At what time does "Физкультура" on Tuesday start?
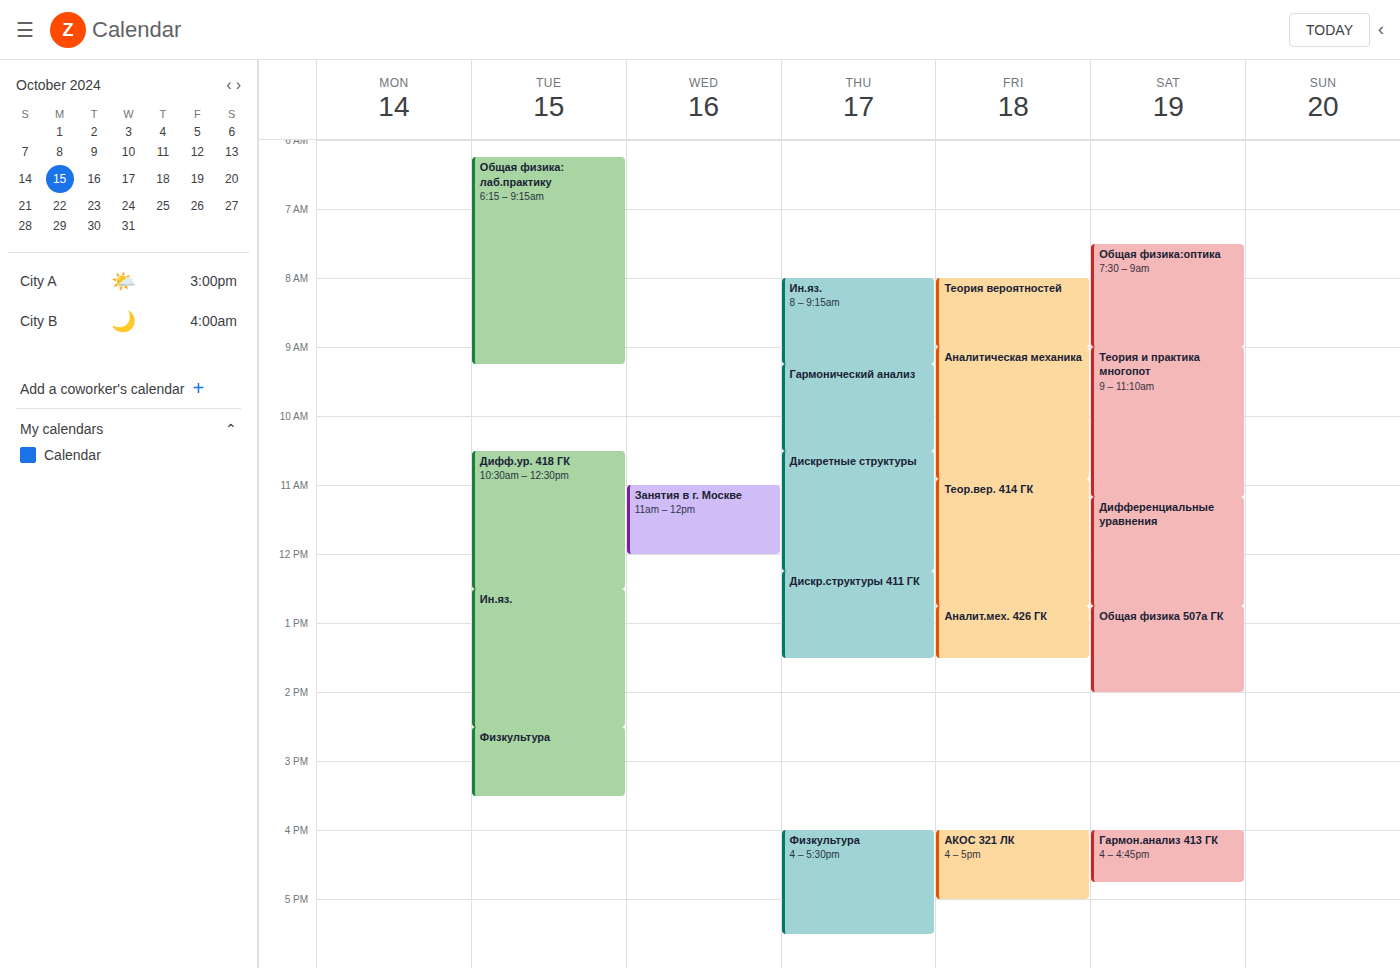
2:30 PM